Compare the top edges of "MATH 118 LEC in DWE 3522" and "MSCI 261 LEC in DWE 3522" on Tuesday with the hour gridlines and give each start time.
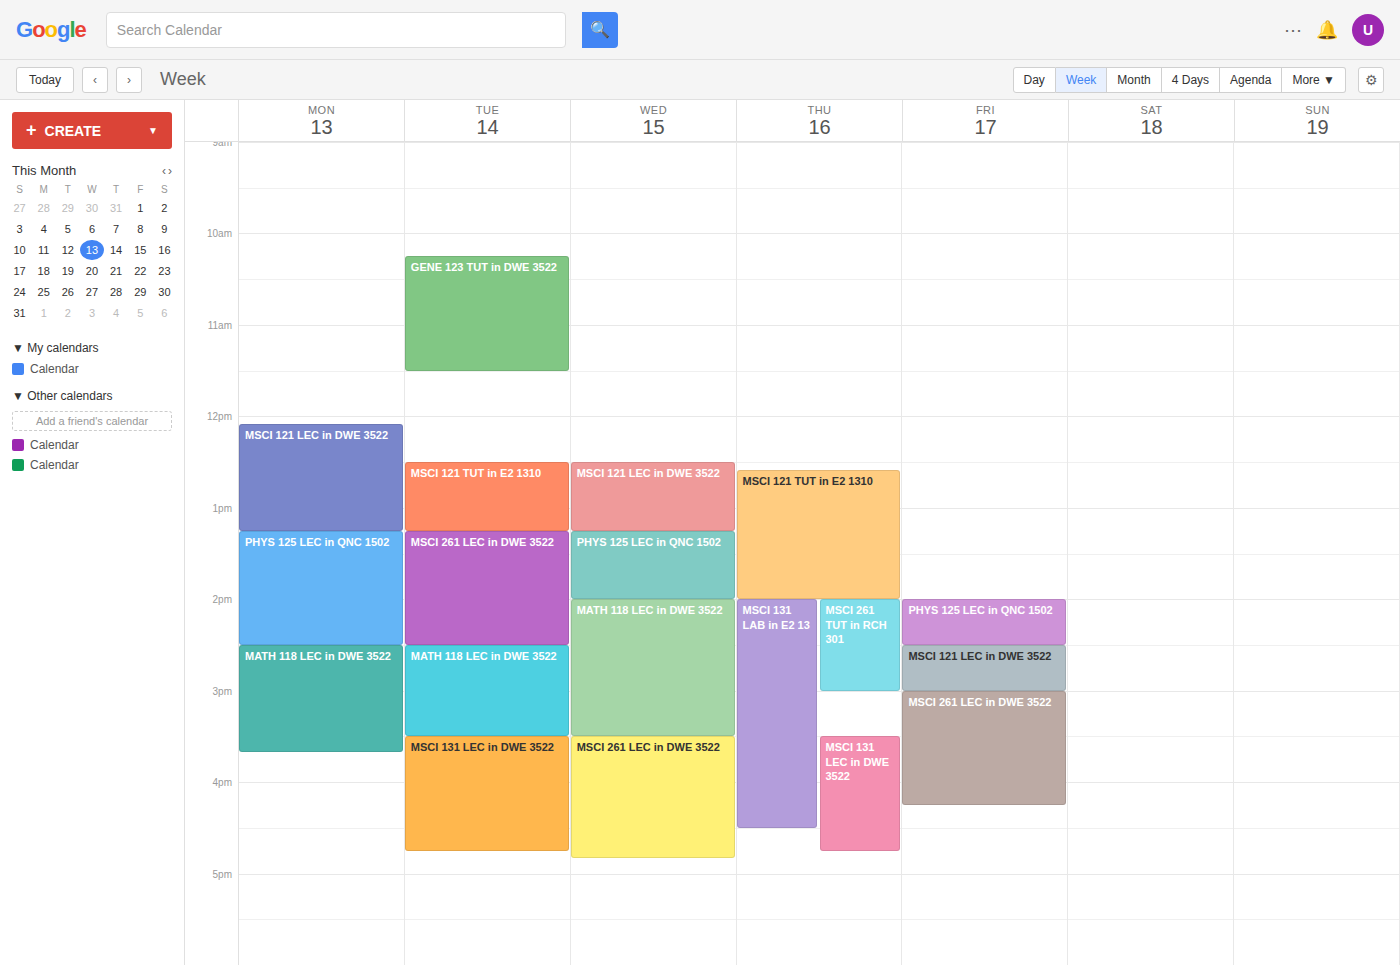
"MATH 118 LEC in DWE 3522": 2:30 PM, halfway between the 2 PM and 3 PM lines. "MSCI 261 LEC in DWE 3522": 1:15 PM, neither: a quarter of the way from the 1 PM line to the 2 PM line.